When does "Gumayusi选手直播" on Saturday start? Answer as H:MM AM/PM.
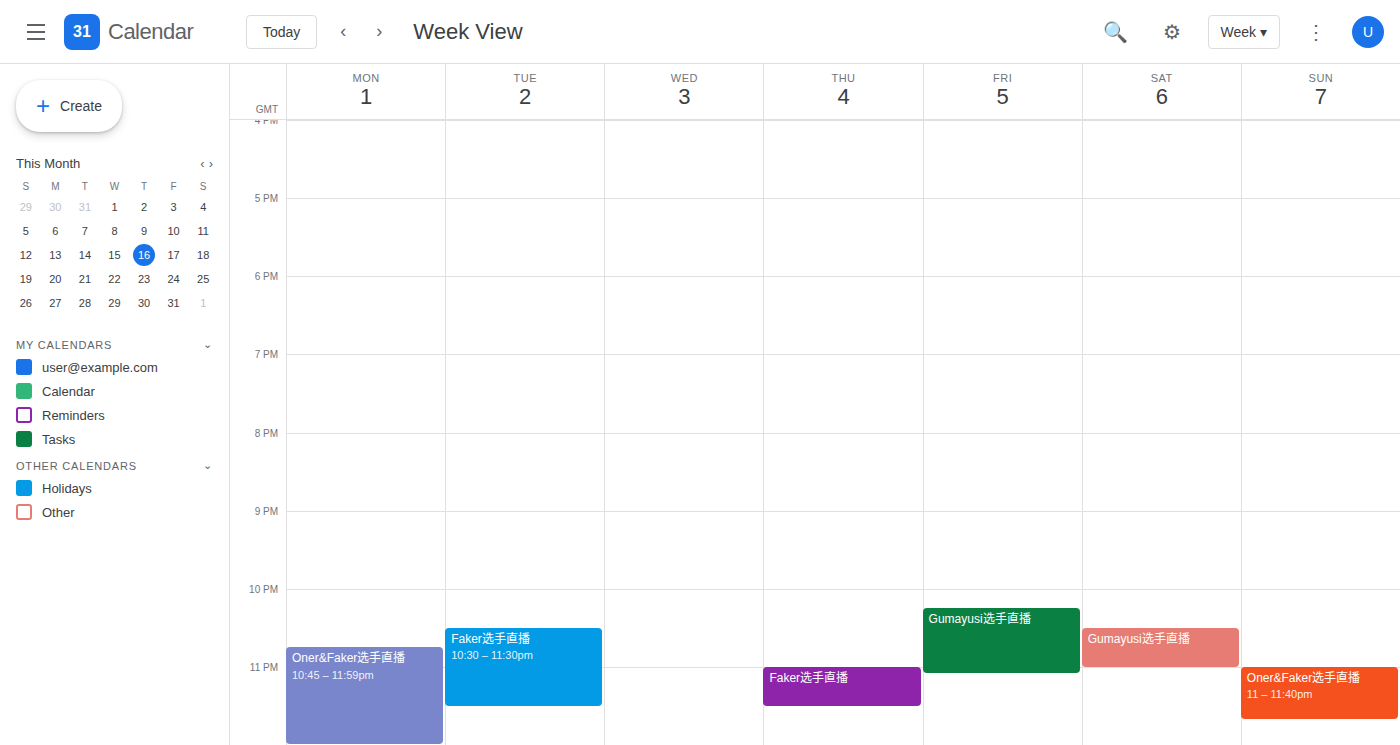
10:30 PM